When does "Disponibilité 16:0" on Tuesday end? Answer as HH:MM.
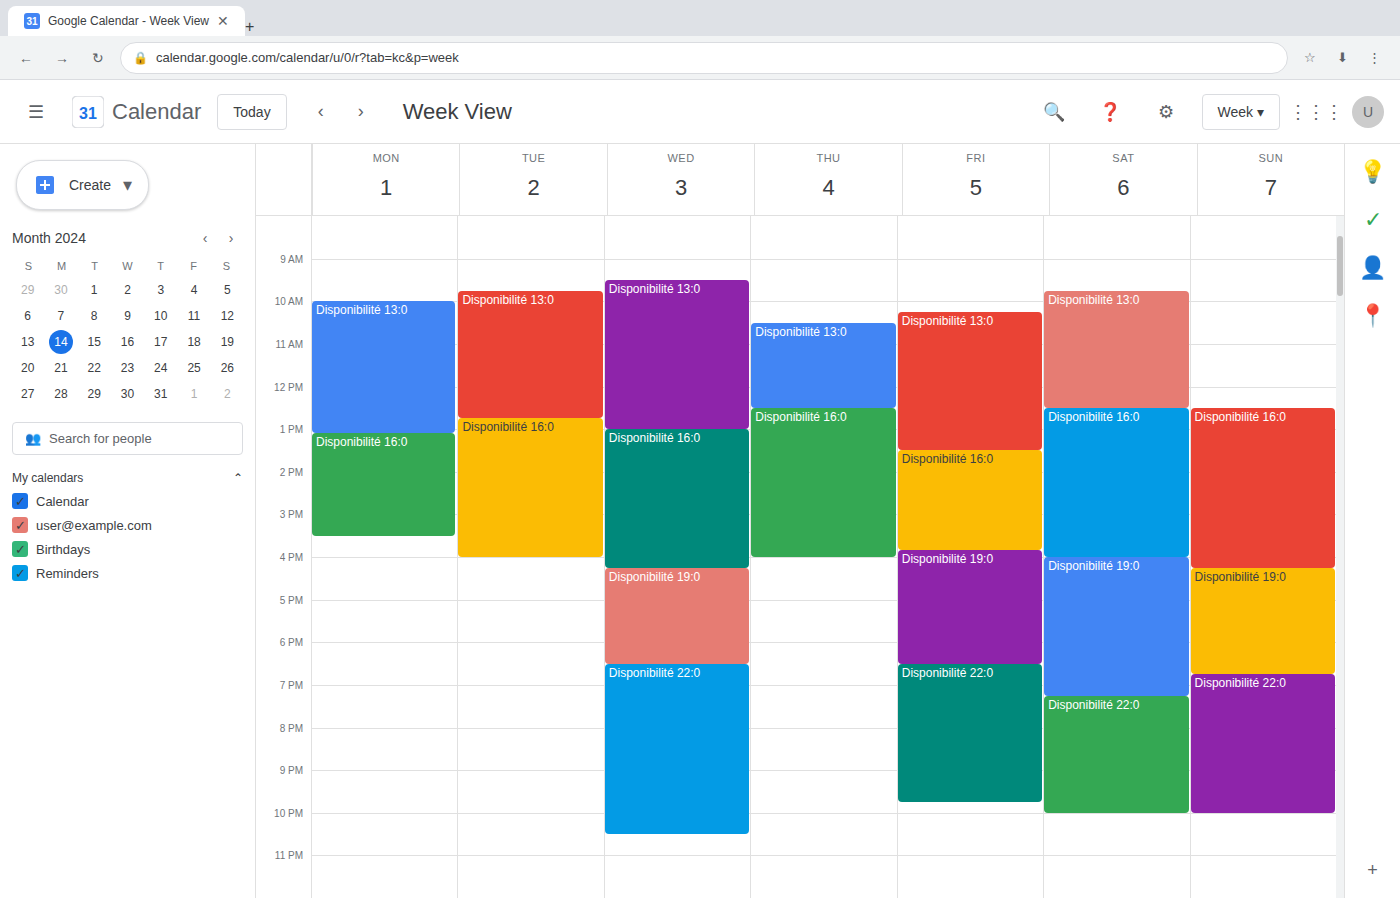
16:00